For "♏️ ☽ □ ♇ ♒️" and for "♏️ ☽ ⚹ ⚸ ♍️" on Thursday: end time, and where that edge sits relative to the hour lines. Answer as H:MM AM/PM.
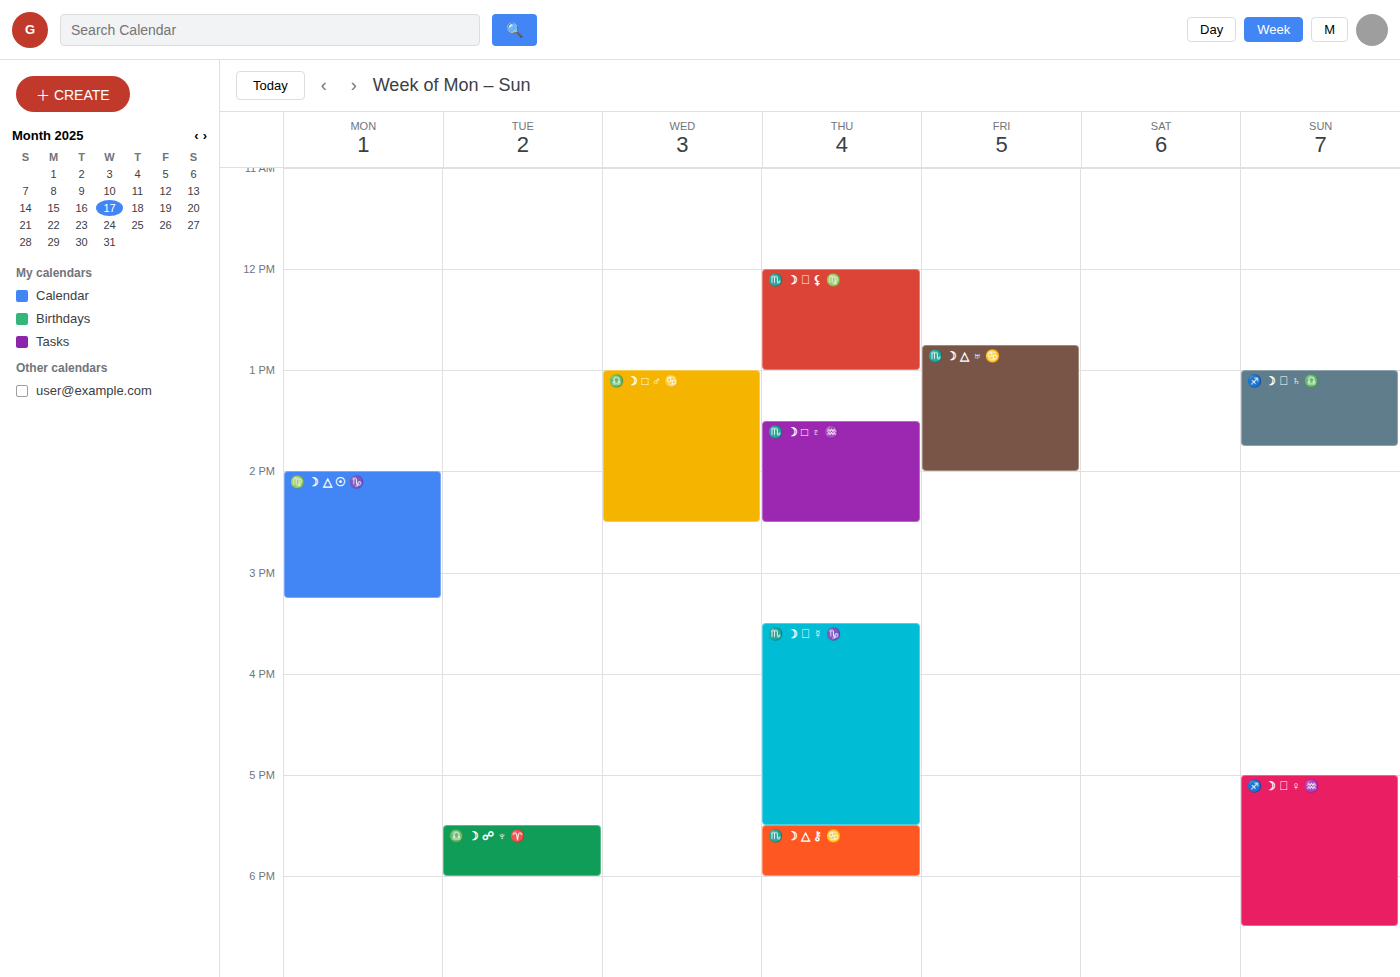
"♏️ ☽ □ ♇ ♒️": 2:30 PM, halfway between the 2 PM and 3 PM lines. "♏️ ☽ ⚹ ⚸ ♍️": 1:00 PM, exactly on the 1 PM line.